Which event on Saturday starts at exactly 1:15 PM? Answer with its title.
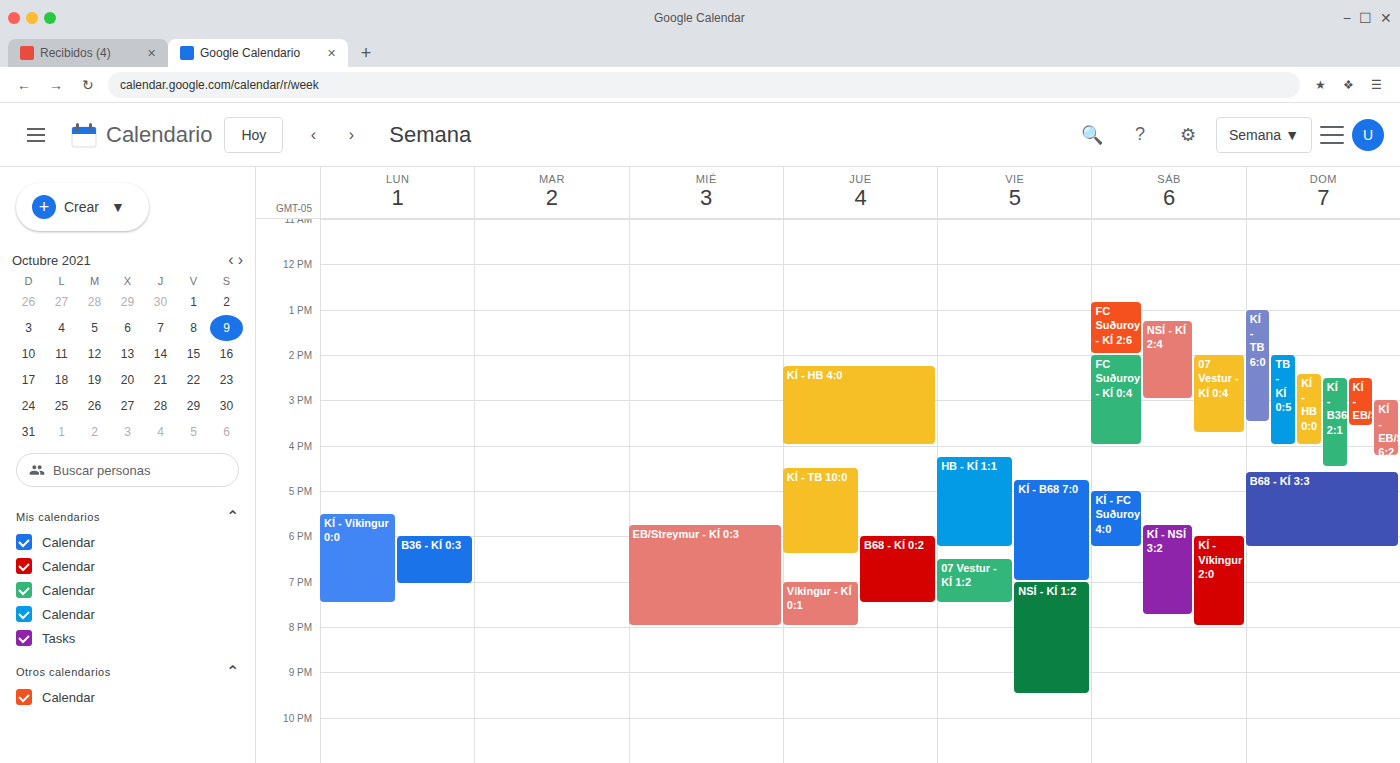
"NSÍ - KÍ 2:4"